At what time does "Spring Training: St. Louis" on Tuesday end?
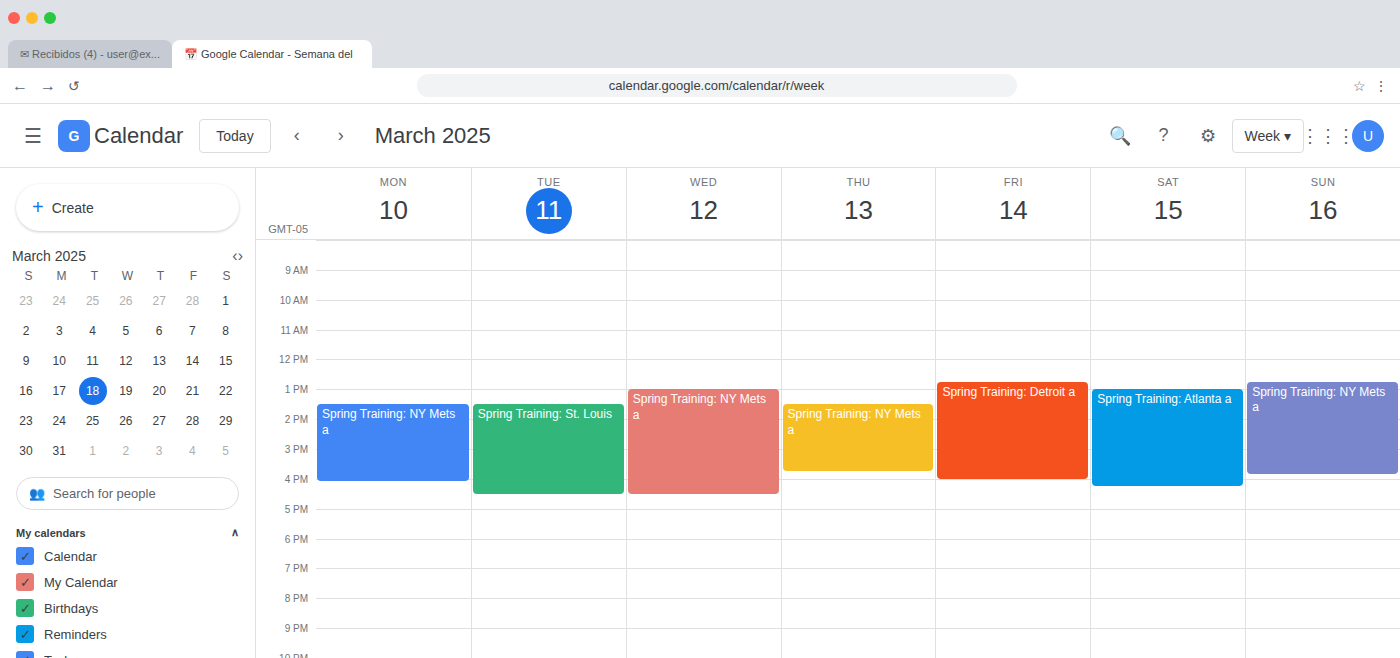
16:30